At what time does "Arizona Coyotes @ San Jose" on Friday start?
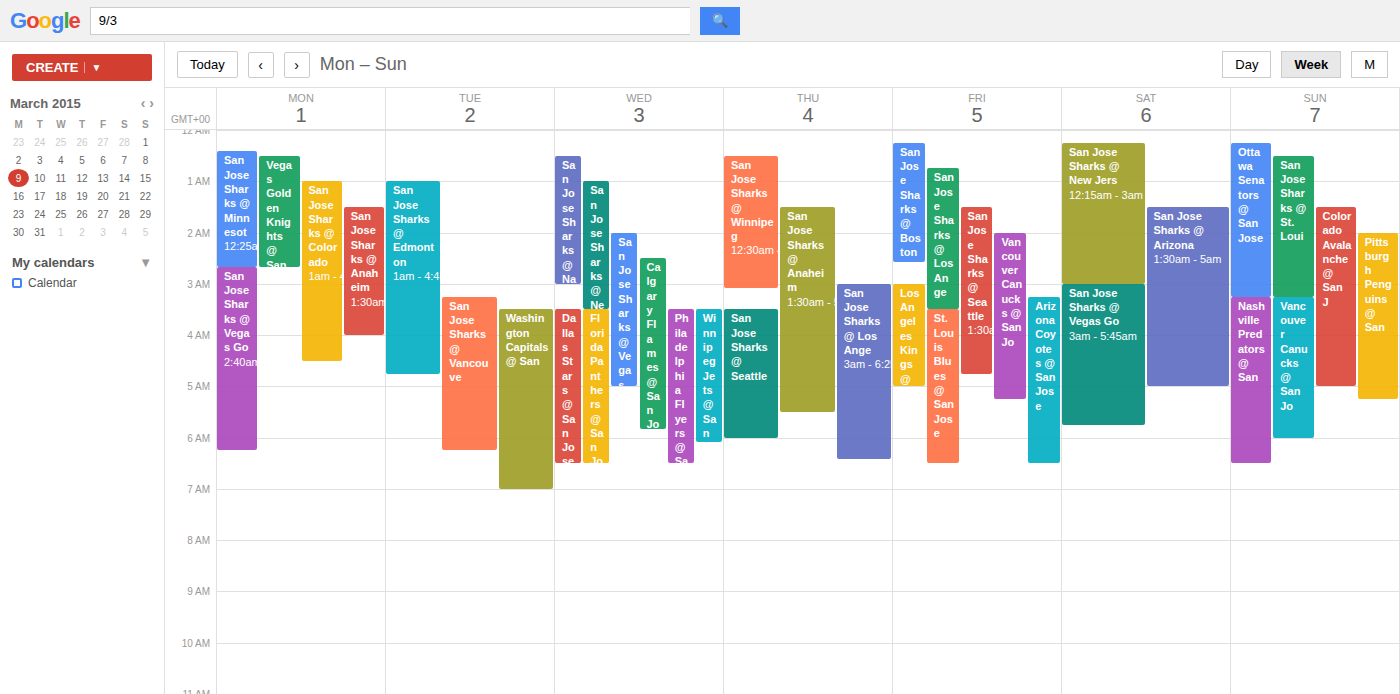
3:15 AM